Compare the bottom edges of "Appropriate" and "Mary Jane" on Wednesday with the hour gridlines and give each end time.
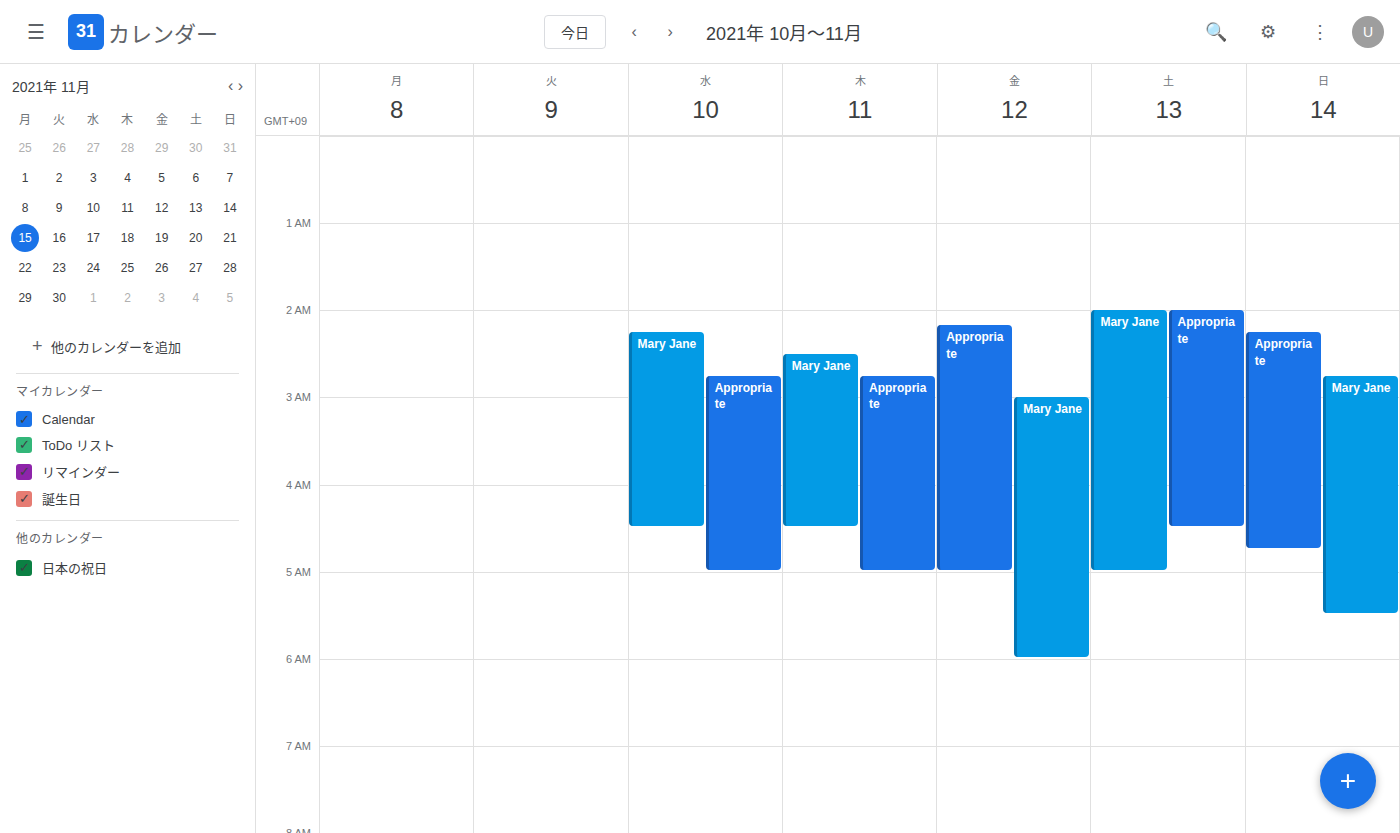
"Appropriate": 5:00 AM, exactly on the 5 AM line. "Mary Jane": 4:30 AM, halfway between the 4 AM and 5 AM lines.